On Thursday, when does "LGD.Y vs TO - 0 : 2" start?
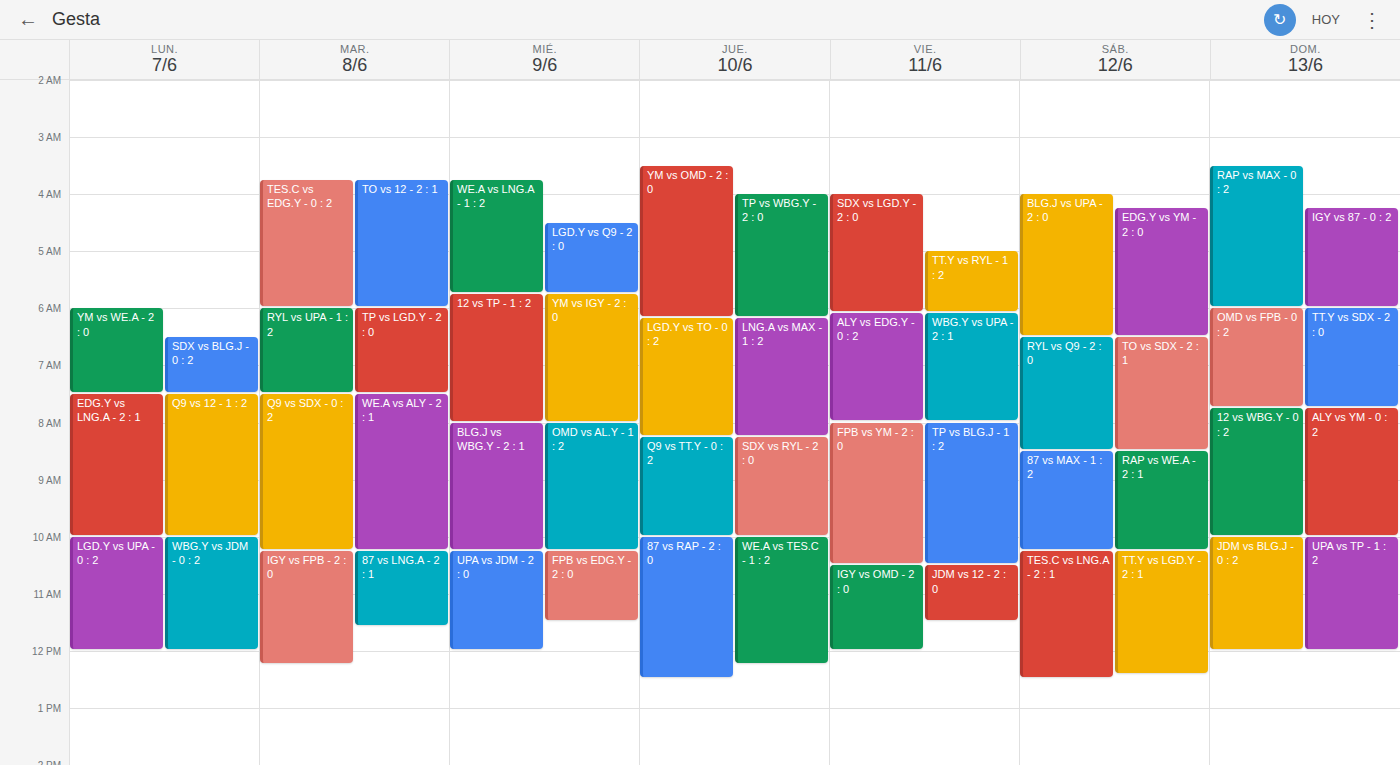
6:10 AM